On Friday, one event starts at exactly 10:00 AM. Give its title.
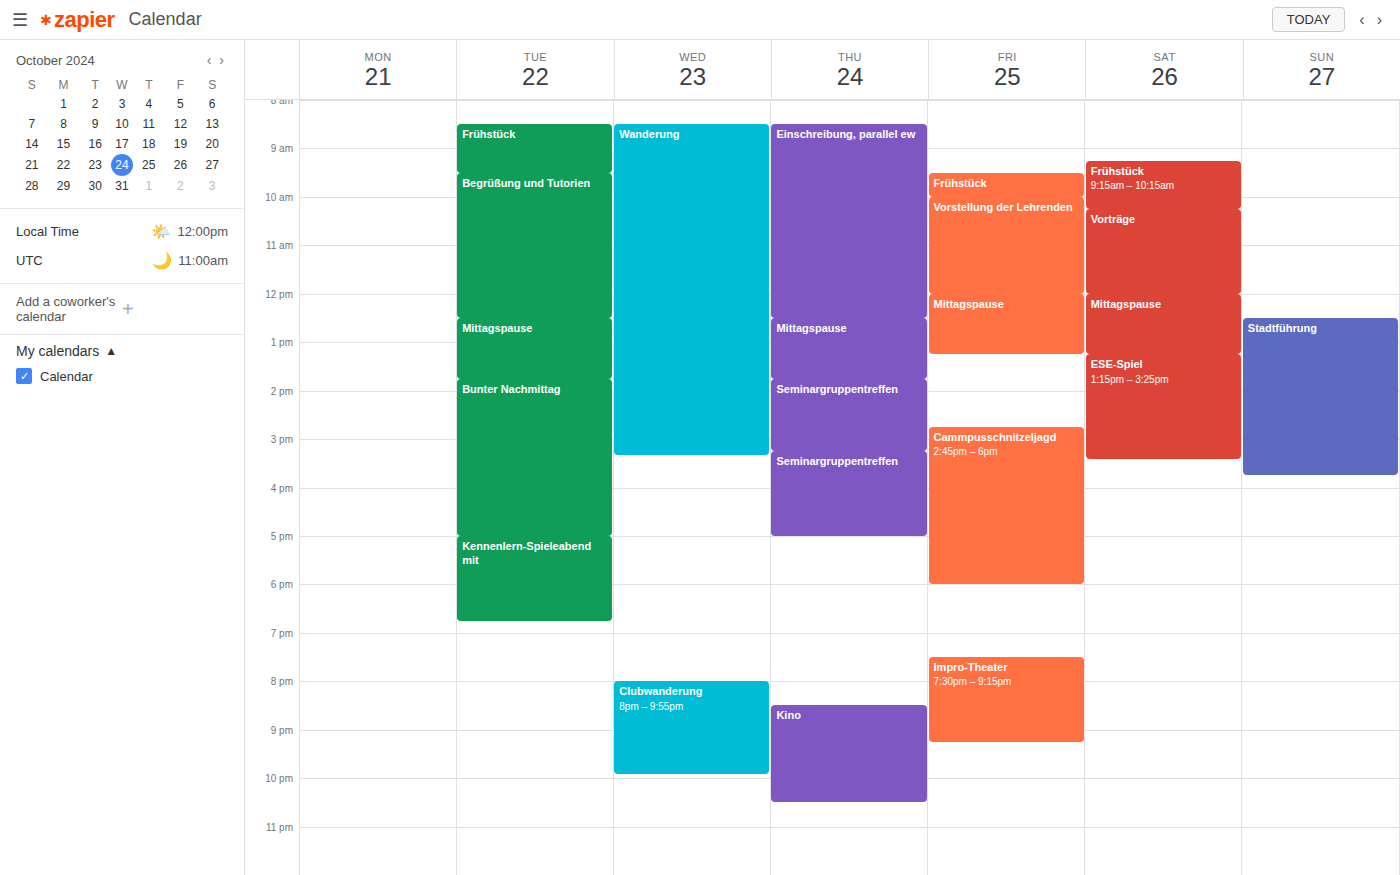
"Vorstellung der Lehrenden"